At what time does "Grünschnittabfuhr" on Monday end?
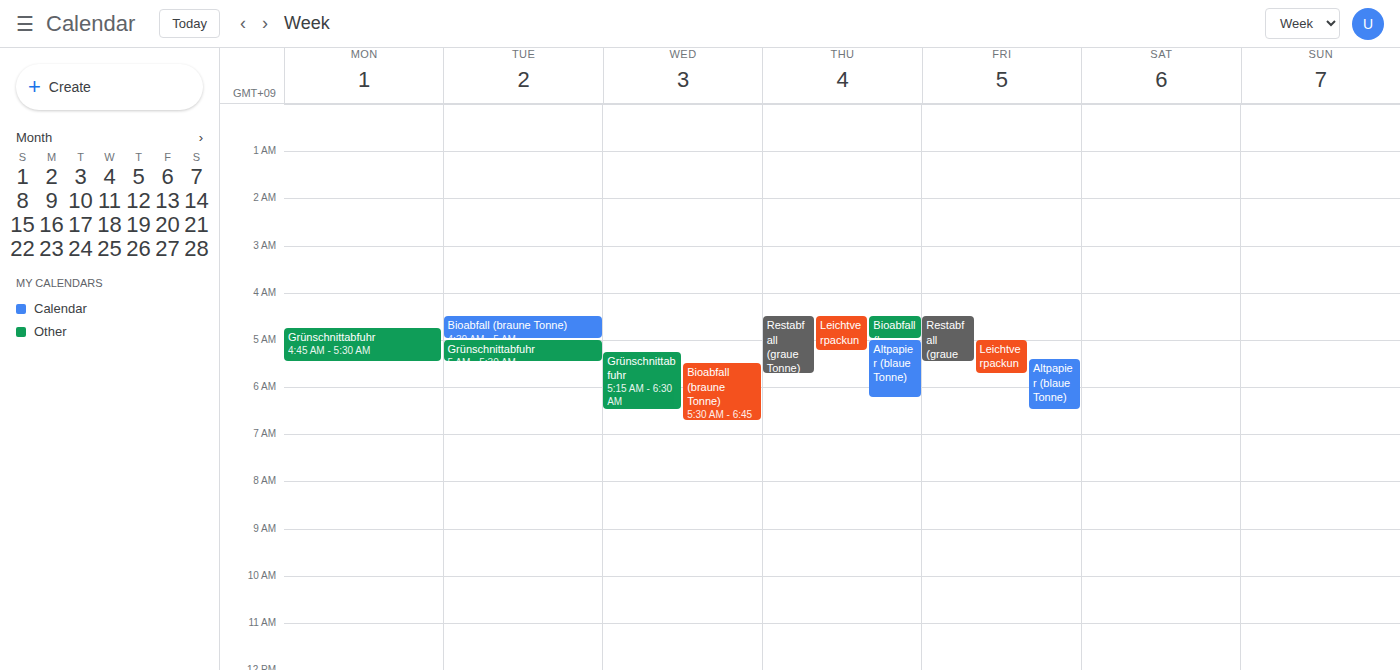
5:30 AM